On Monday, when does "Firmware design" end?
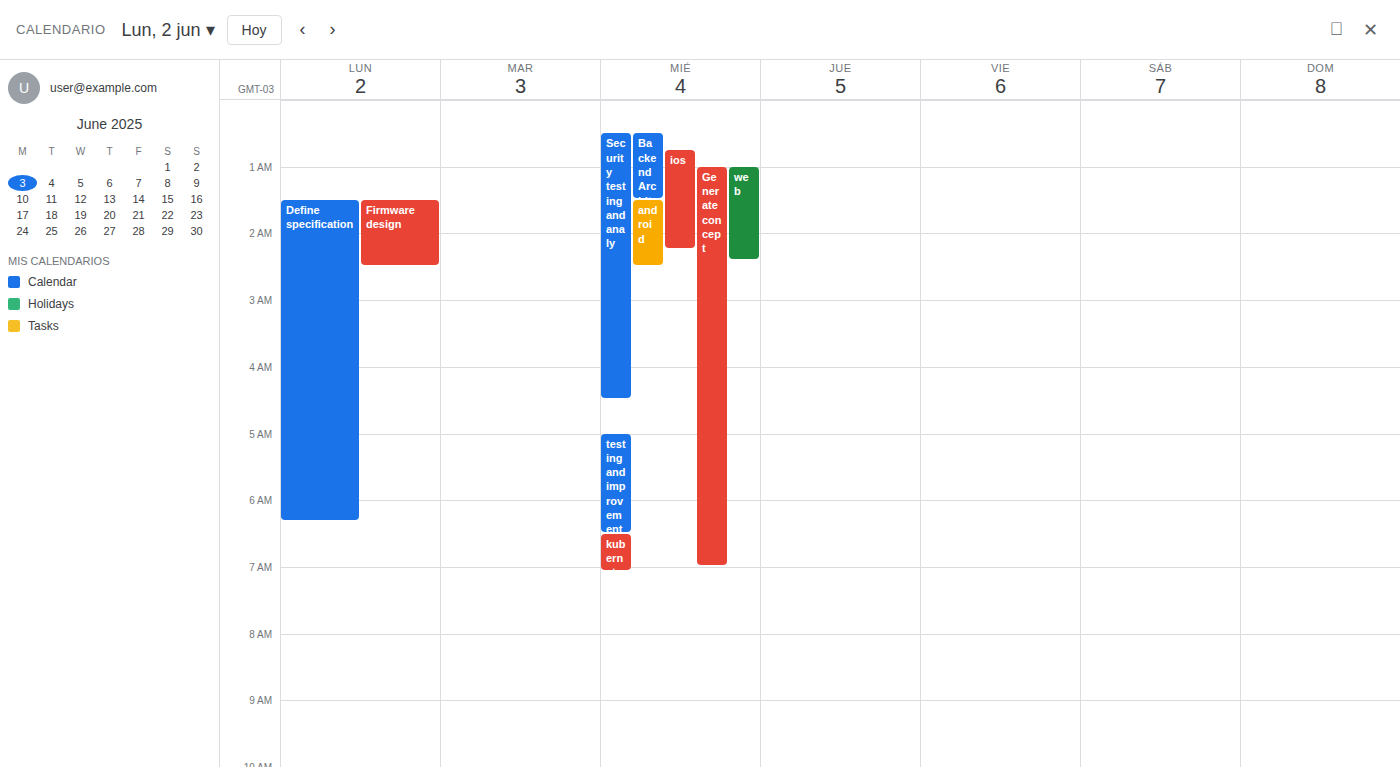
2:30 AM